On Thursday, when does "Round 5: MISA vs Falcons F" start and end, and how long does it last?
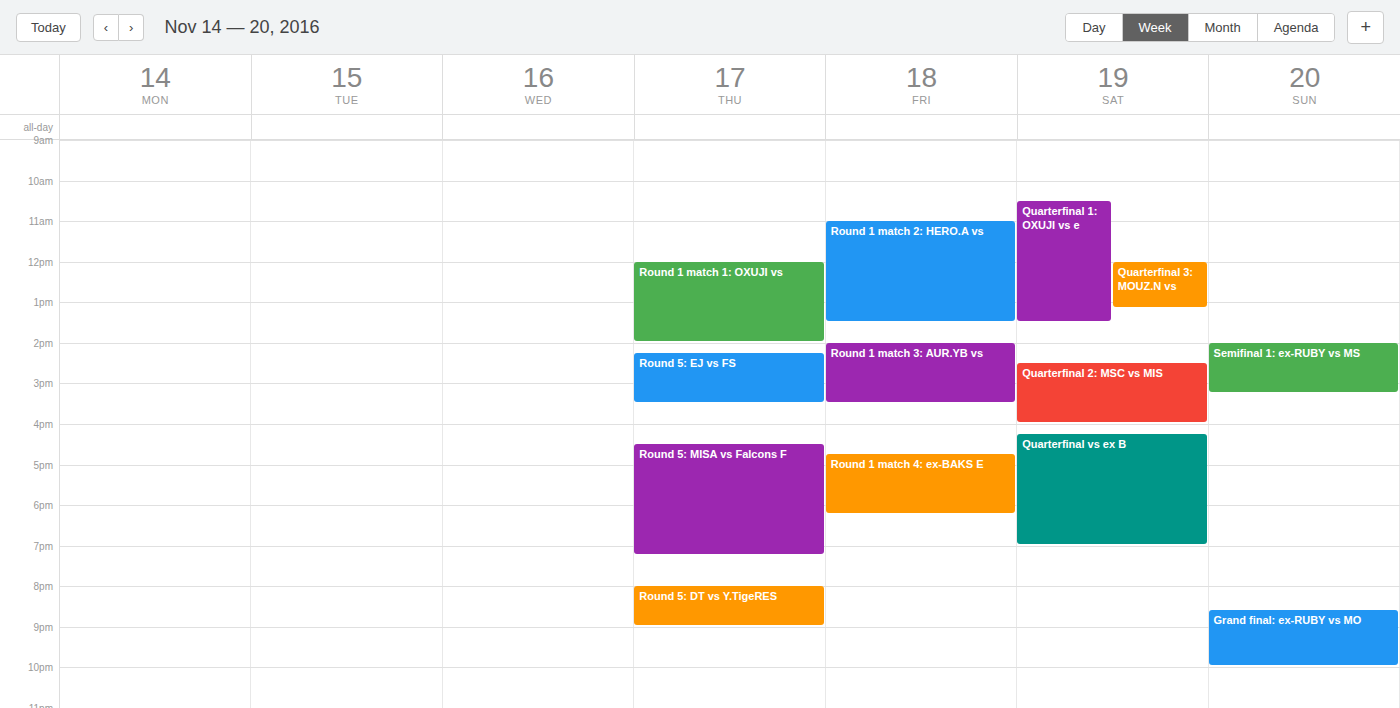
4:30 PM to 7:15 PM, 2 hours 45 minutes